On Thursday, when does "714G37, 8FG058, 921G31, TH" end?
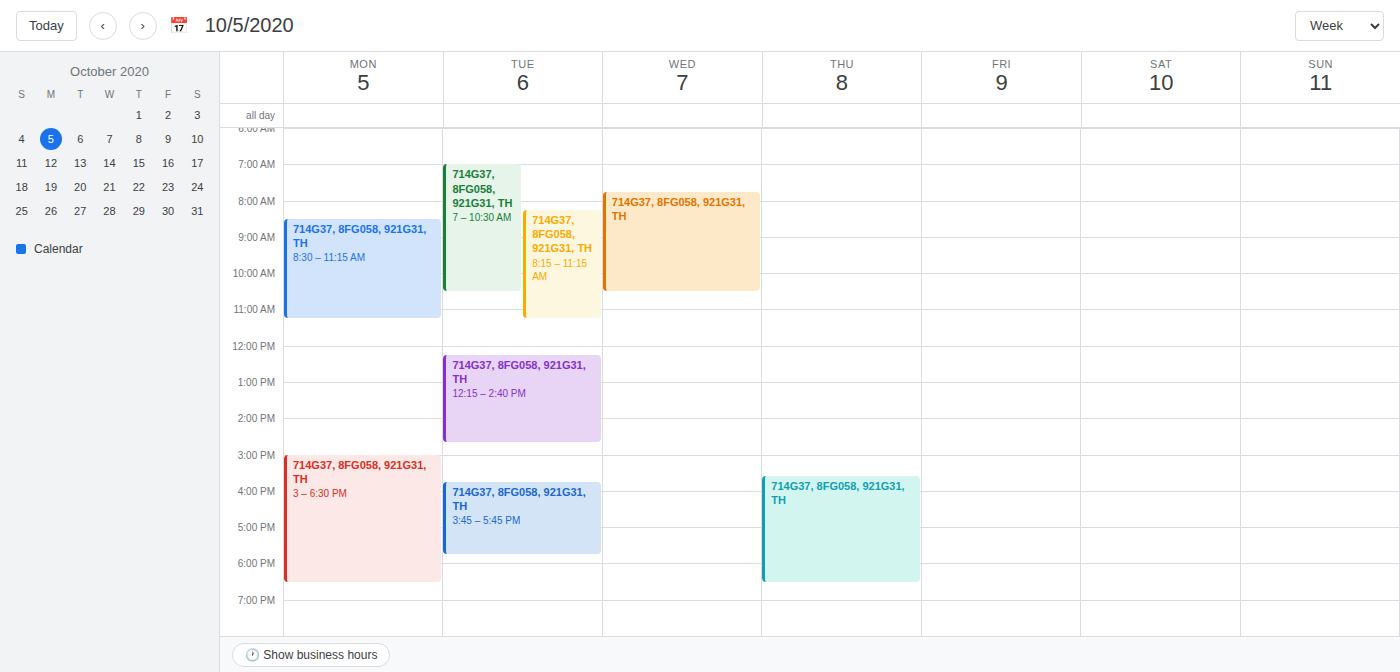
6:30 PM